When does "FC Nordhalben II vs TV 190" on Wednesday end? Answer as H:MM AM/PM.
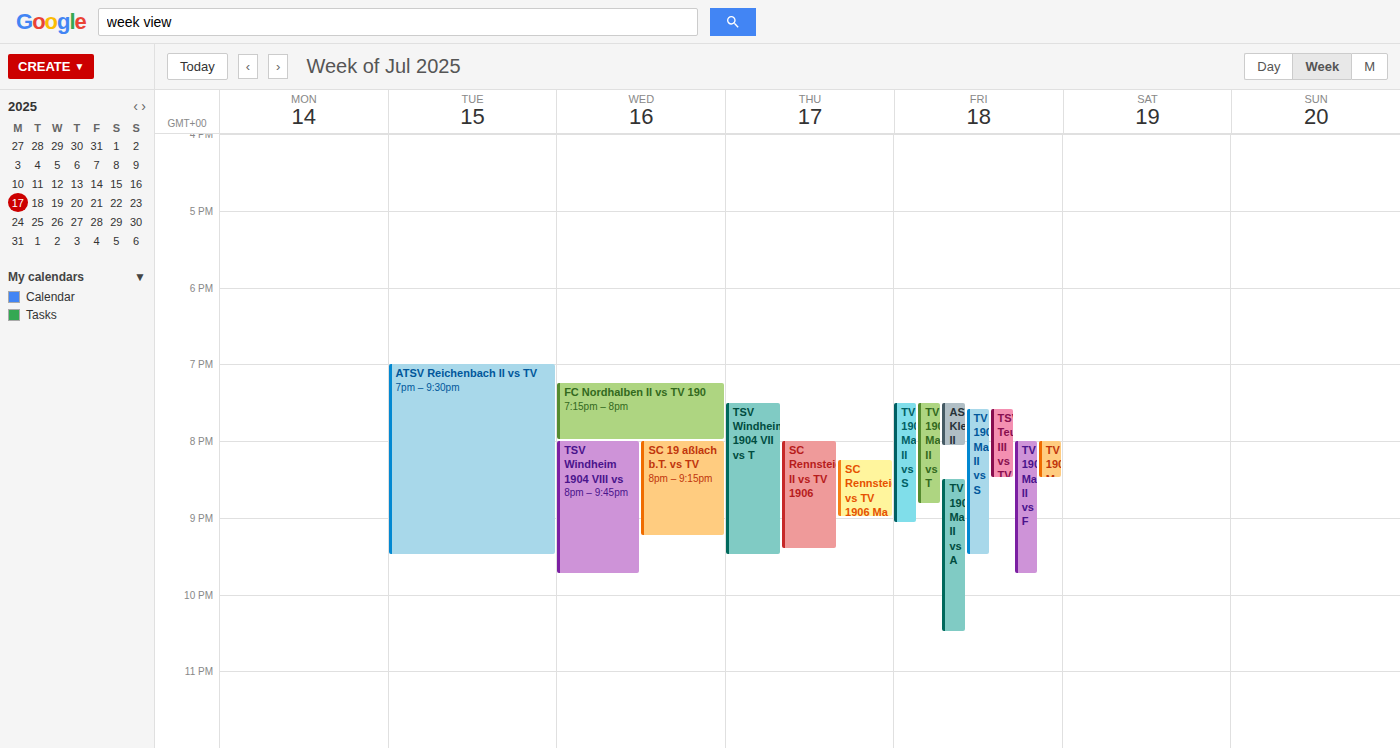
8:00 PM